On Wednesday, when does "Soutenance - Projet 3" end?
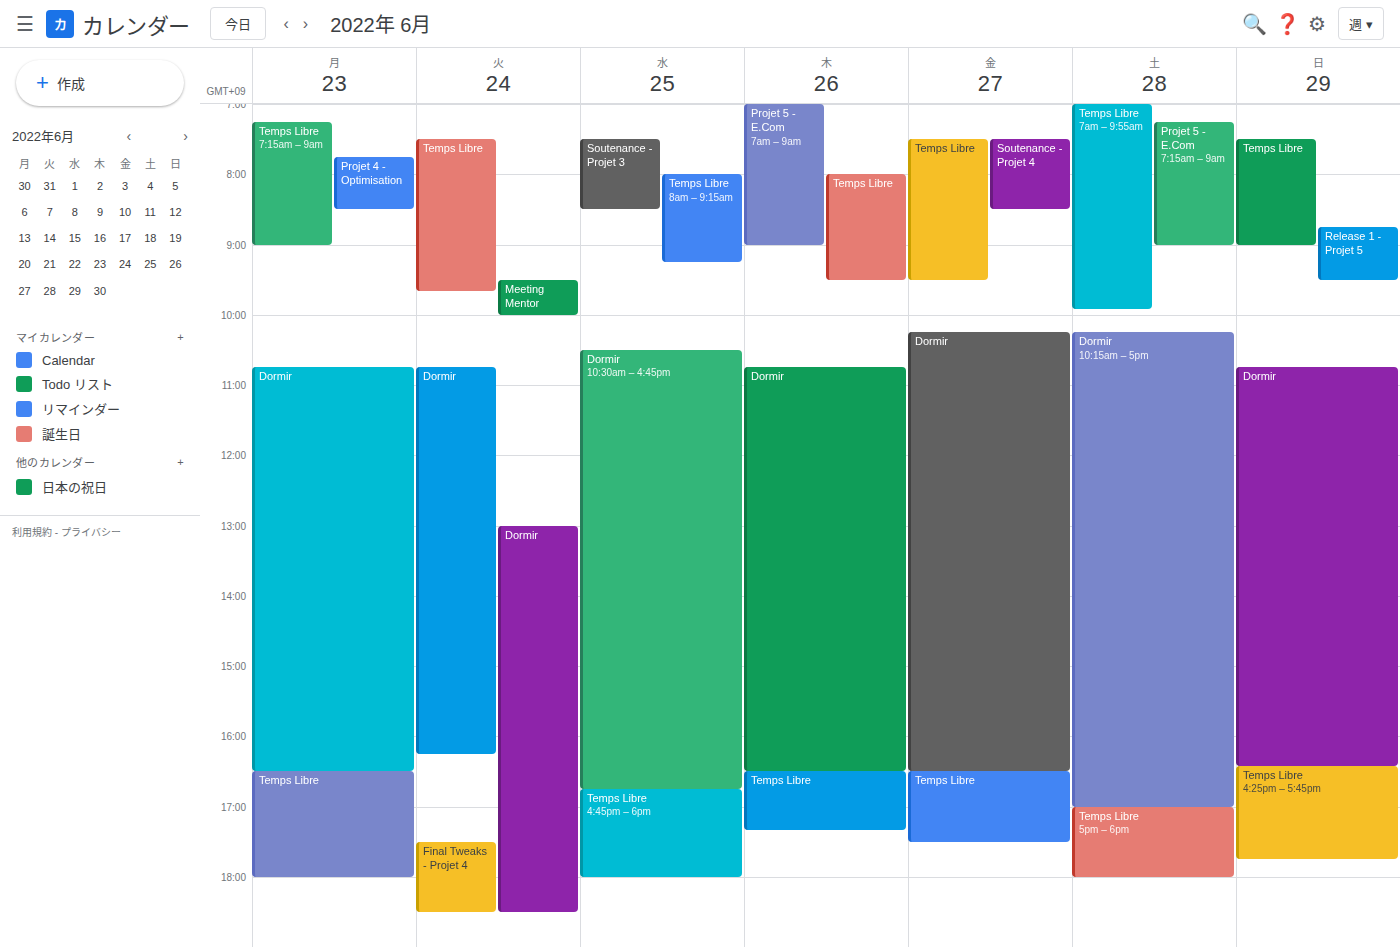
08:30